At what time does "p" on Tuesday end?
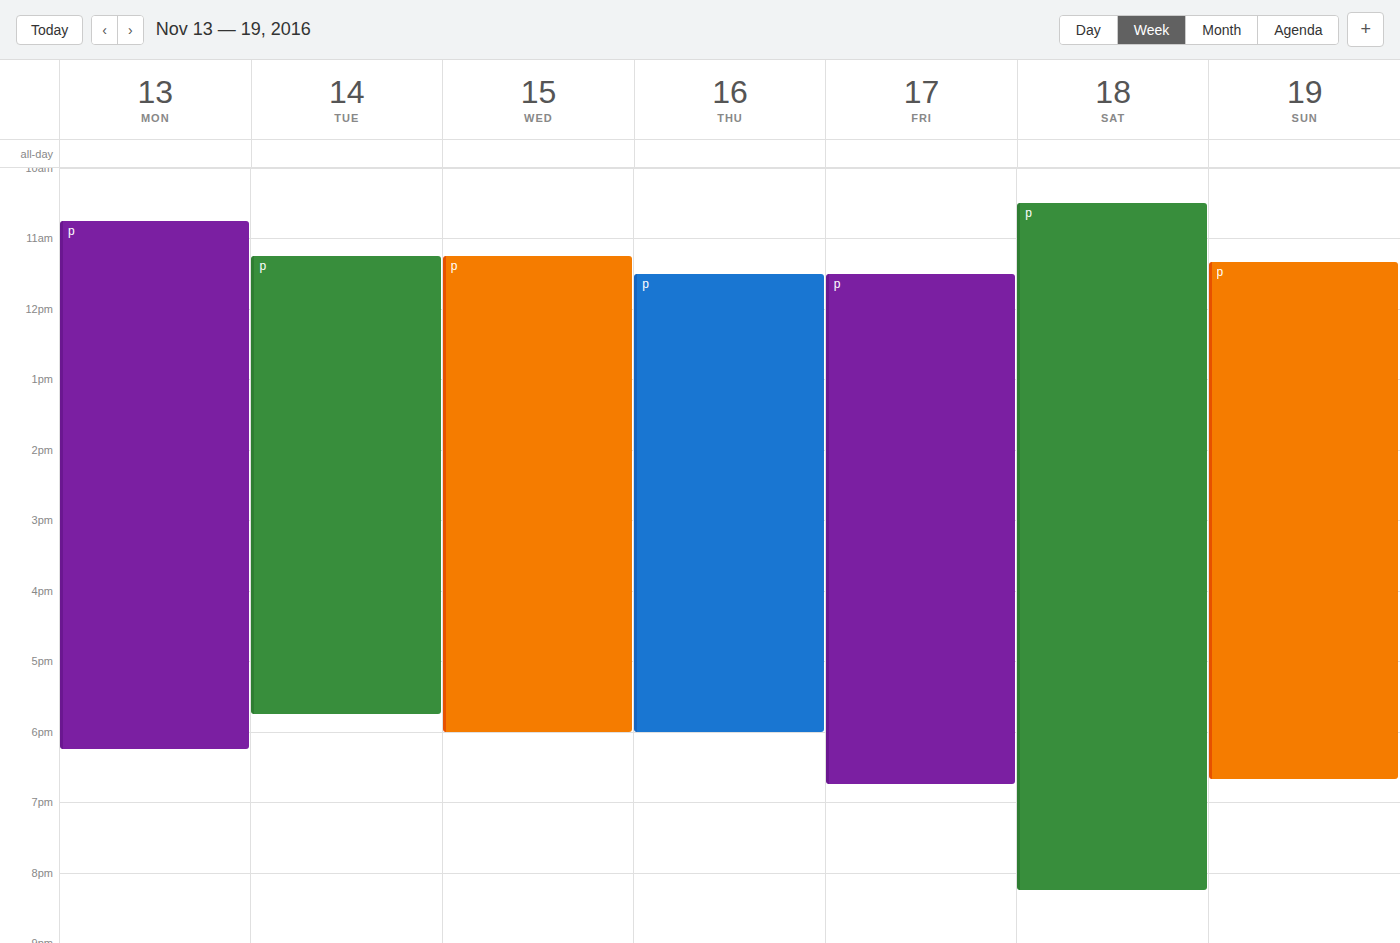
5:45 PM